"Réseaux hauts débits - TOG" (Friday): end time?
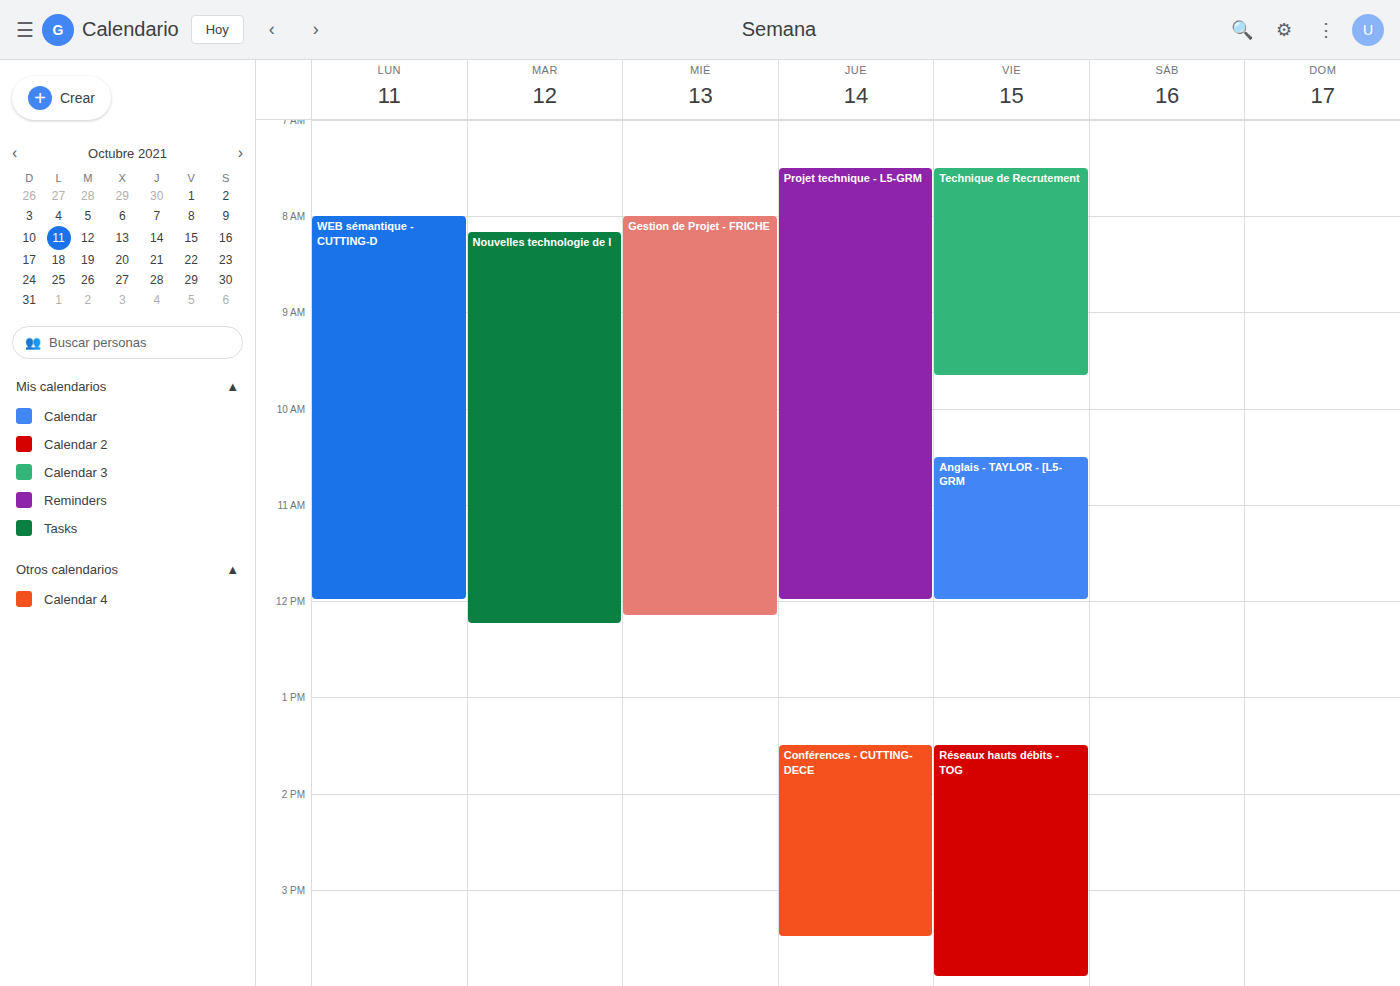
3:55 PM